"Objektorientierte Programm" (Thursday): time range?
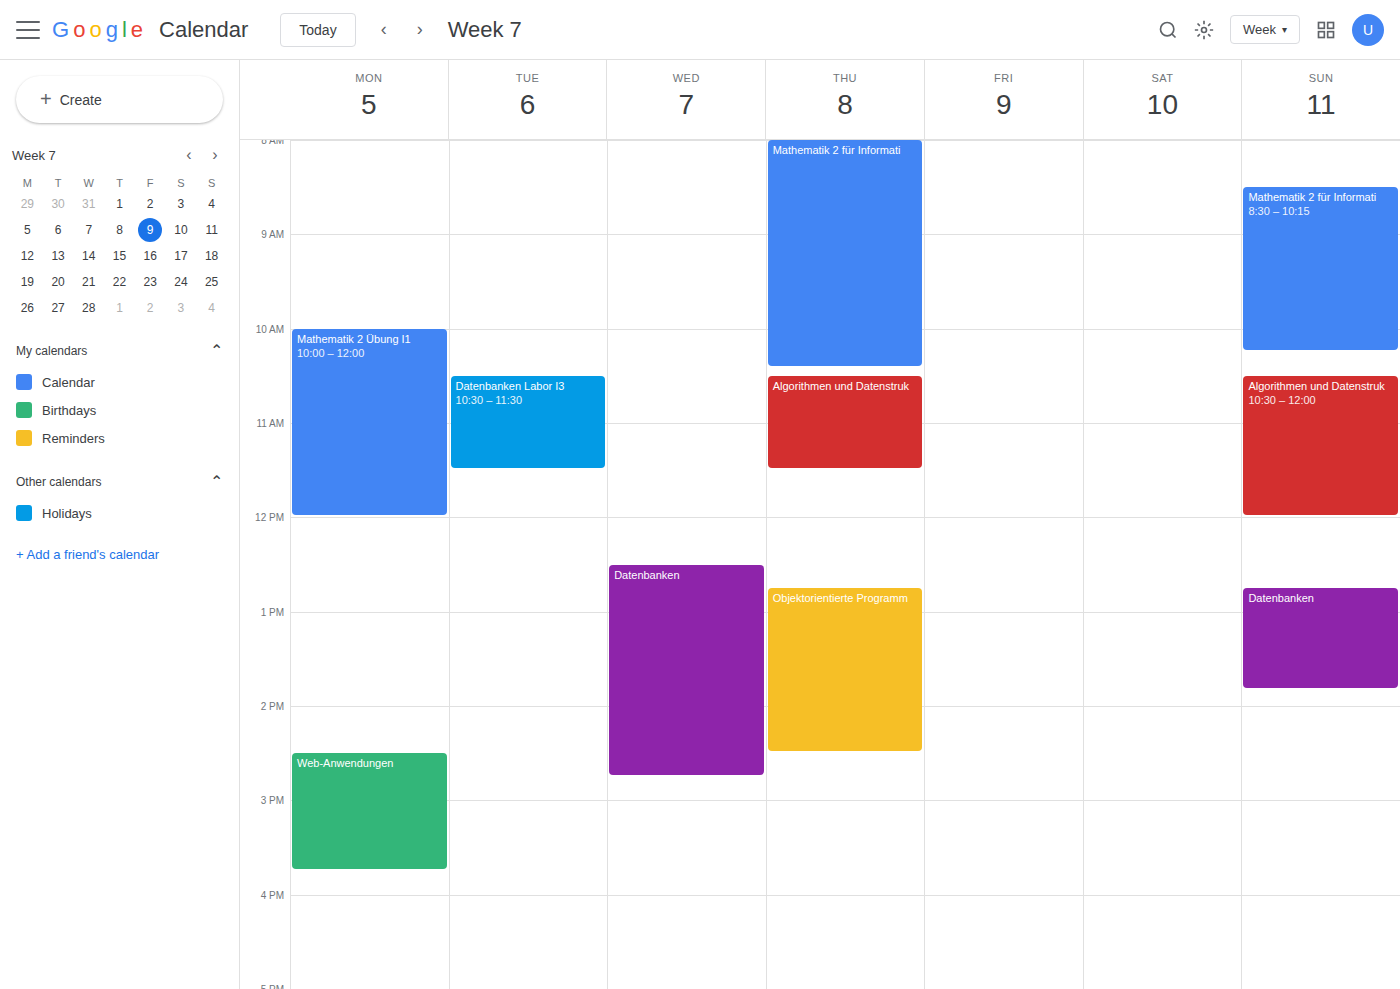
12:45 PM to 2:30 PM